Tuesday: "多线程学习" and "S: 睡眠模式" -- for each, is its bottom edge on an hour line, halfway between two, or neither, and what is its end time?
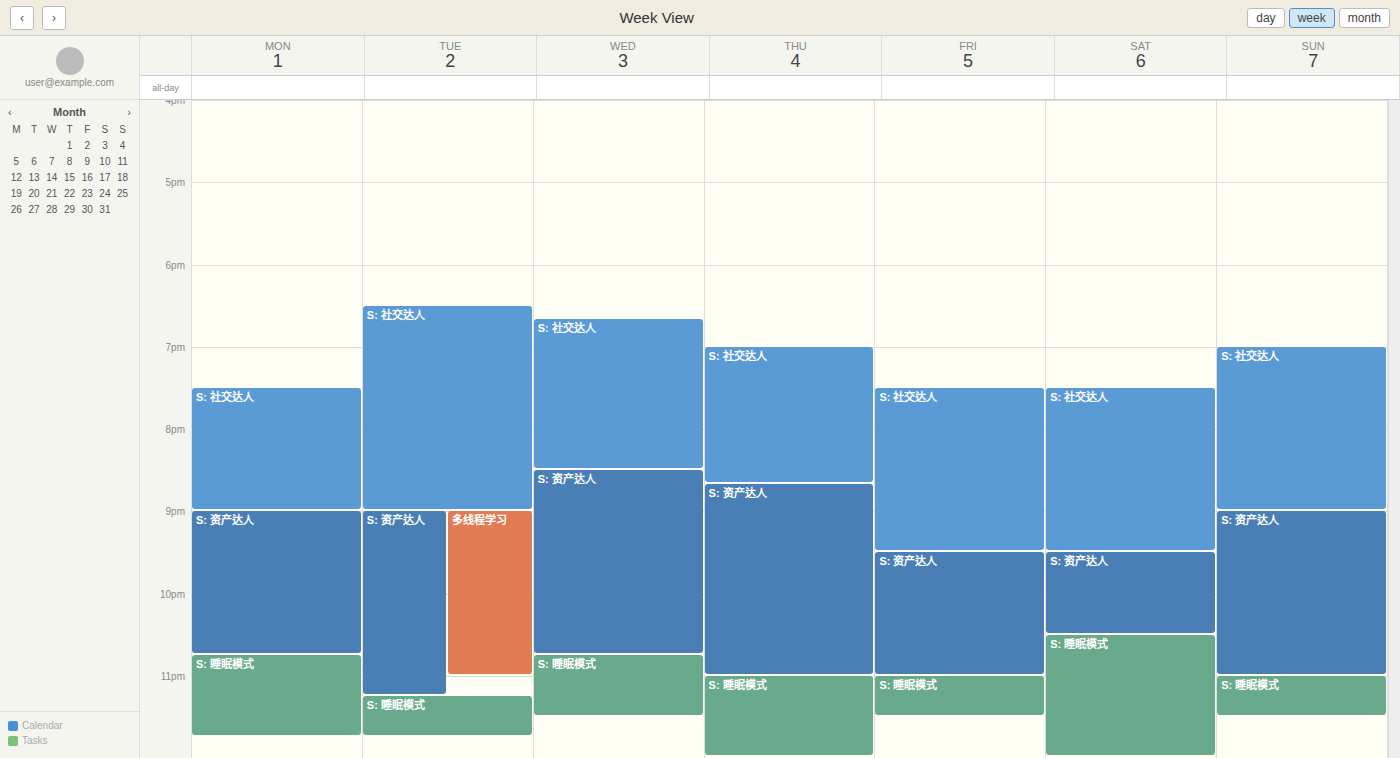
"多线程学习": 11:00 PM, exactly on the 11 PM line. "S: 睡眠模式": 11:45 PM, neither: three quarters of the way from the 11 PM line to the 12 AM line.